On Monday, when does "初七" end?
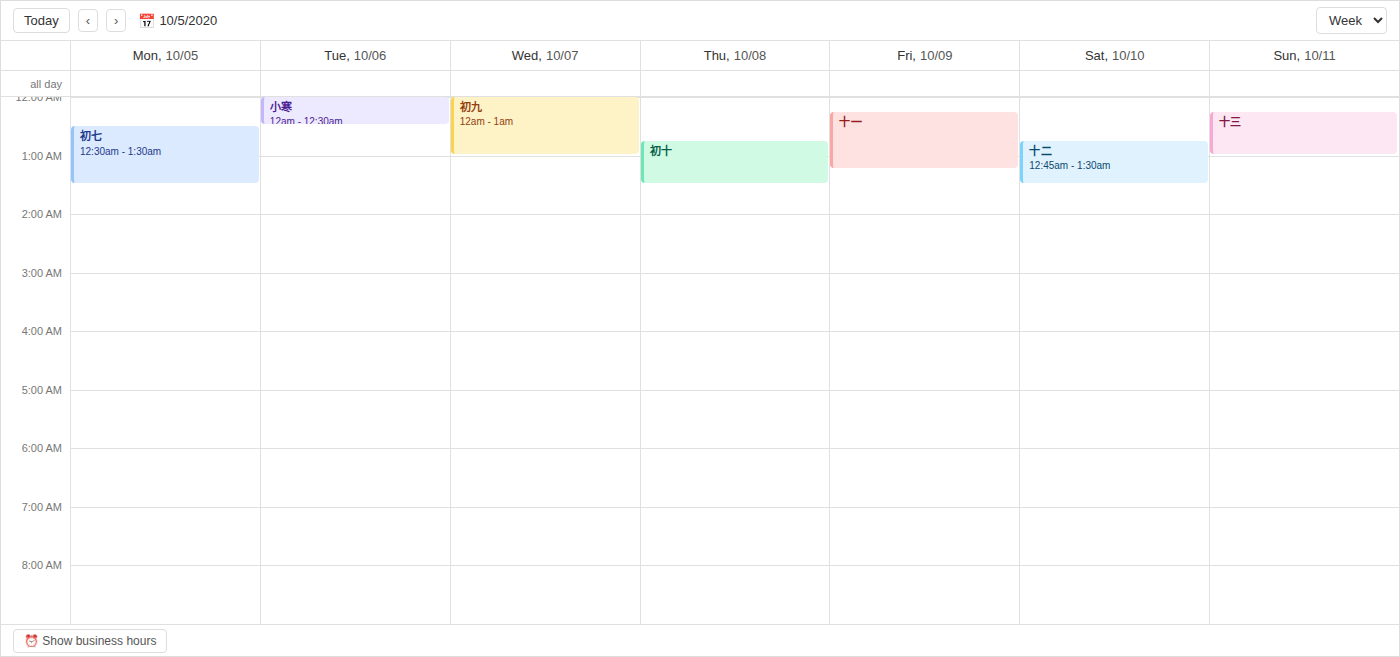
1:30 AM